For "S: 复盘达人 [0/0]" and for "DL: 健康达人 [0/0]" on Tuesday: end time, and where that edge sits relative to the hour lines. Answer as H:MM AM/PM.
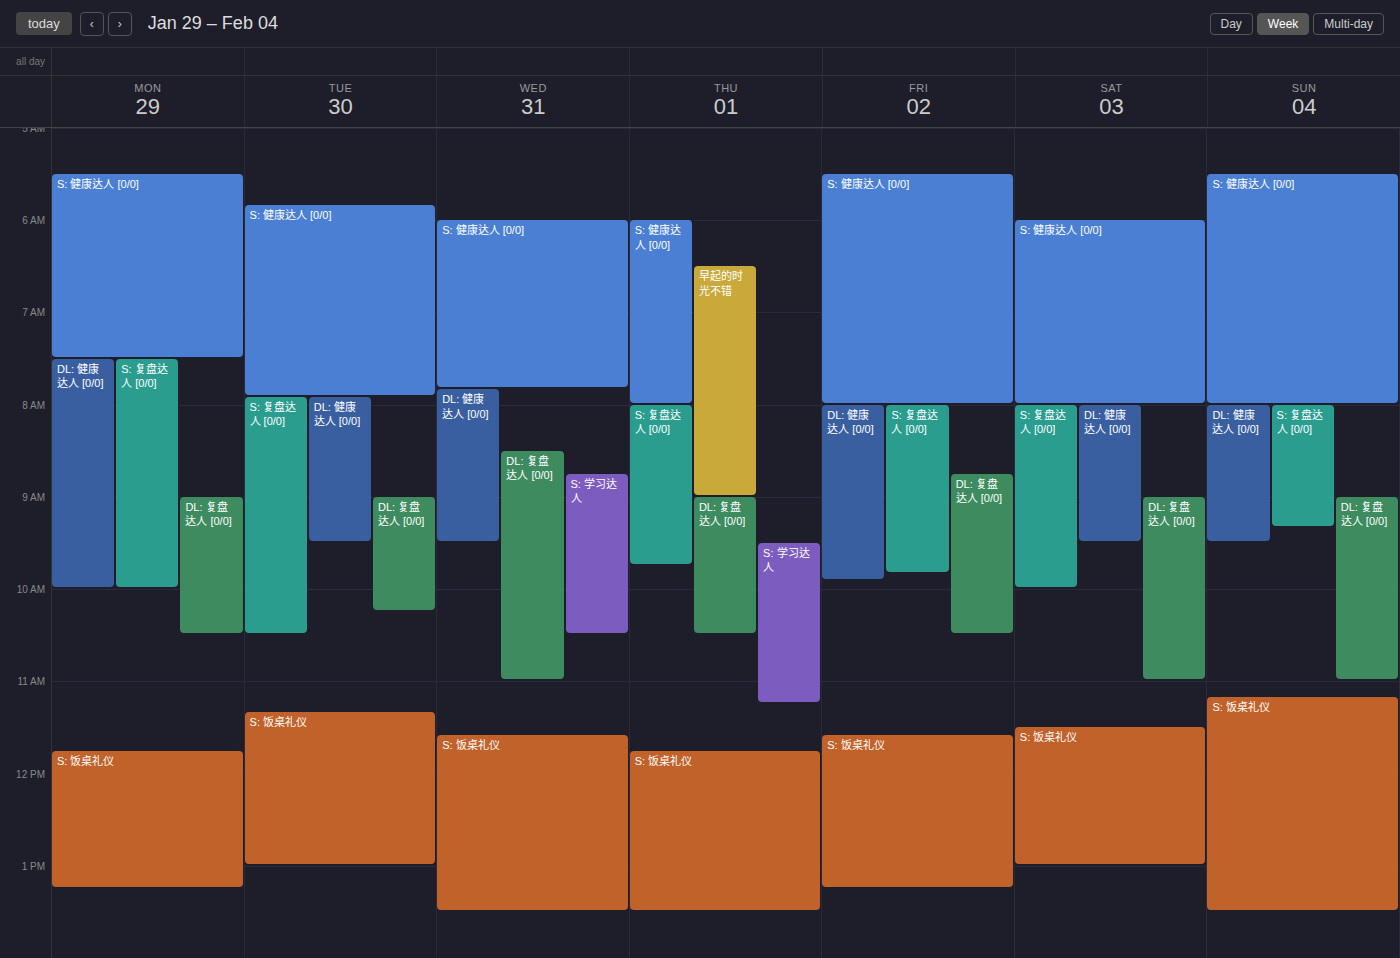
"S: 复盘达人 [0/0]": 10:30 AM, halfway between the 10 AM and 11 AM lines. "DL: 健康达人 [0/0]": 9:30 AM, halfway between the 9 AM and 10 AM lines.